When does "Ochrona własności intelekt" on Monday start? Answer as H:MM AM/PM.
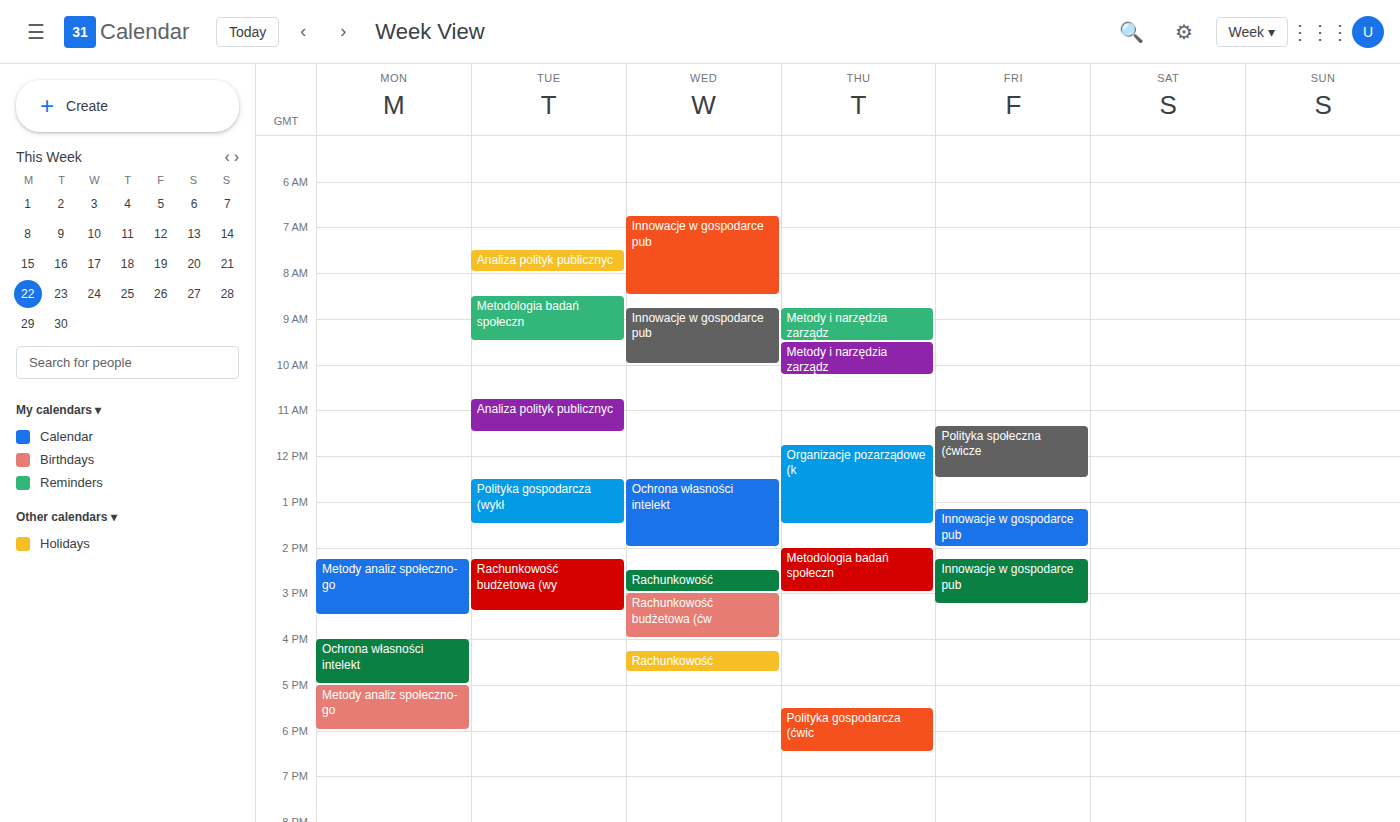
4:00 PM